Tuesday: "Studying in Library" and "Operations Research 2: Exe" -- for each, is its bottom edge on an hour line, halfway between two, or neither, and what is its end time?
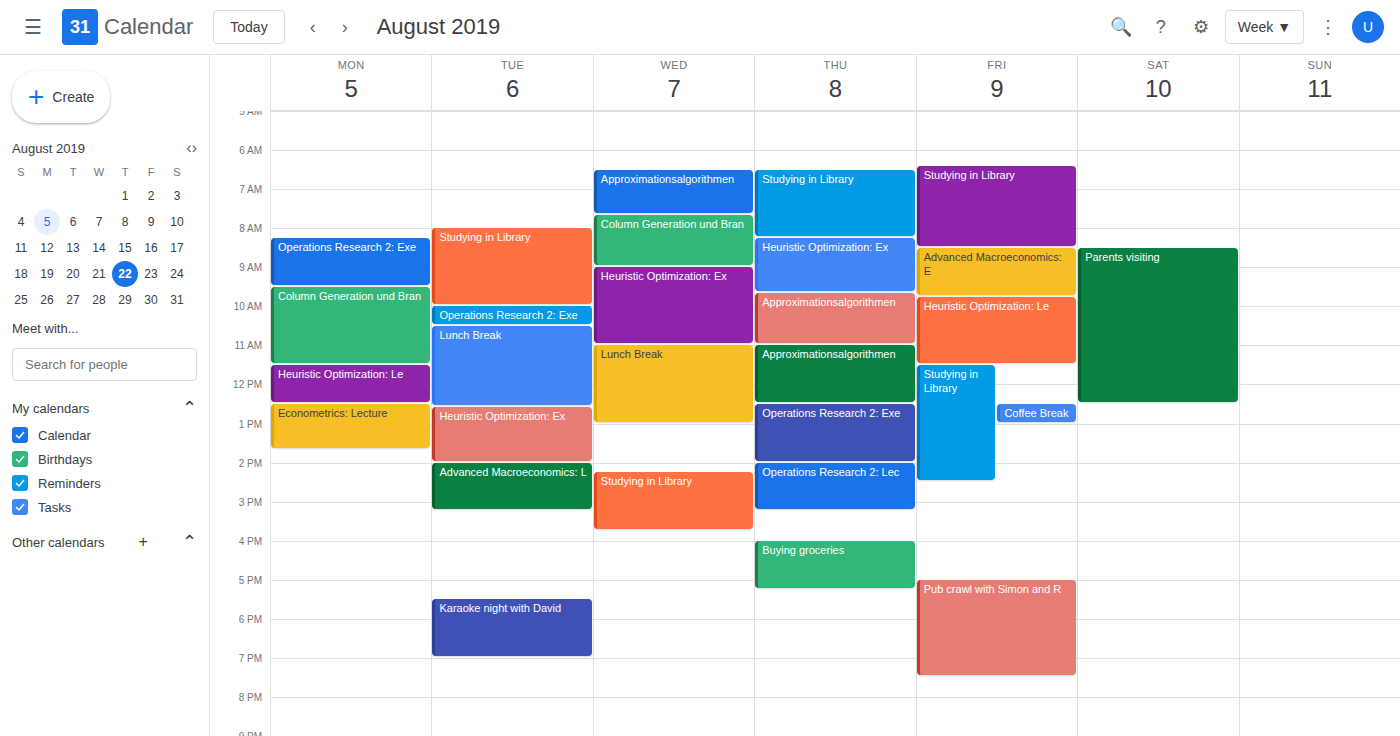
"Studying in Library": 10:00 AM, exactly on the 10 AM line. "Operations Research 2: Exe": 10:30 AM, halfway between the 10 AM and 11 AM lines.